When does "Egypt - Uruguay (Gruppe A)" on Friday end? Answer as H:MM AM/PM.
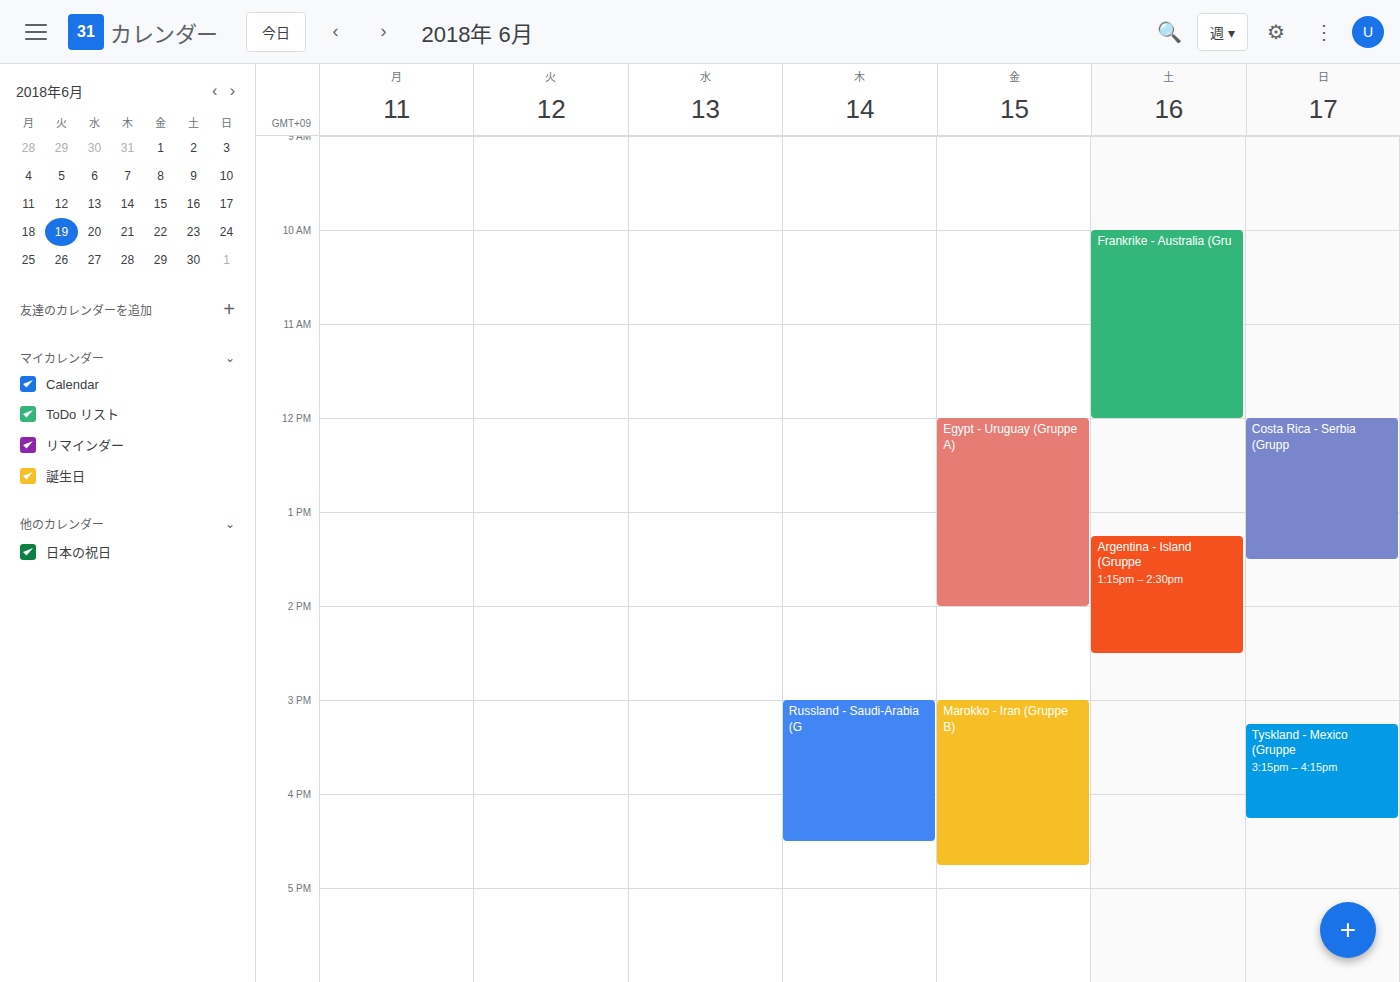
2:00 PM